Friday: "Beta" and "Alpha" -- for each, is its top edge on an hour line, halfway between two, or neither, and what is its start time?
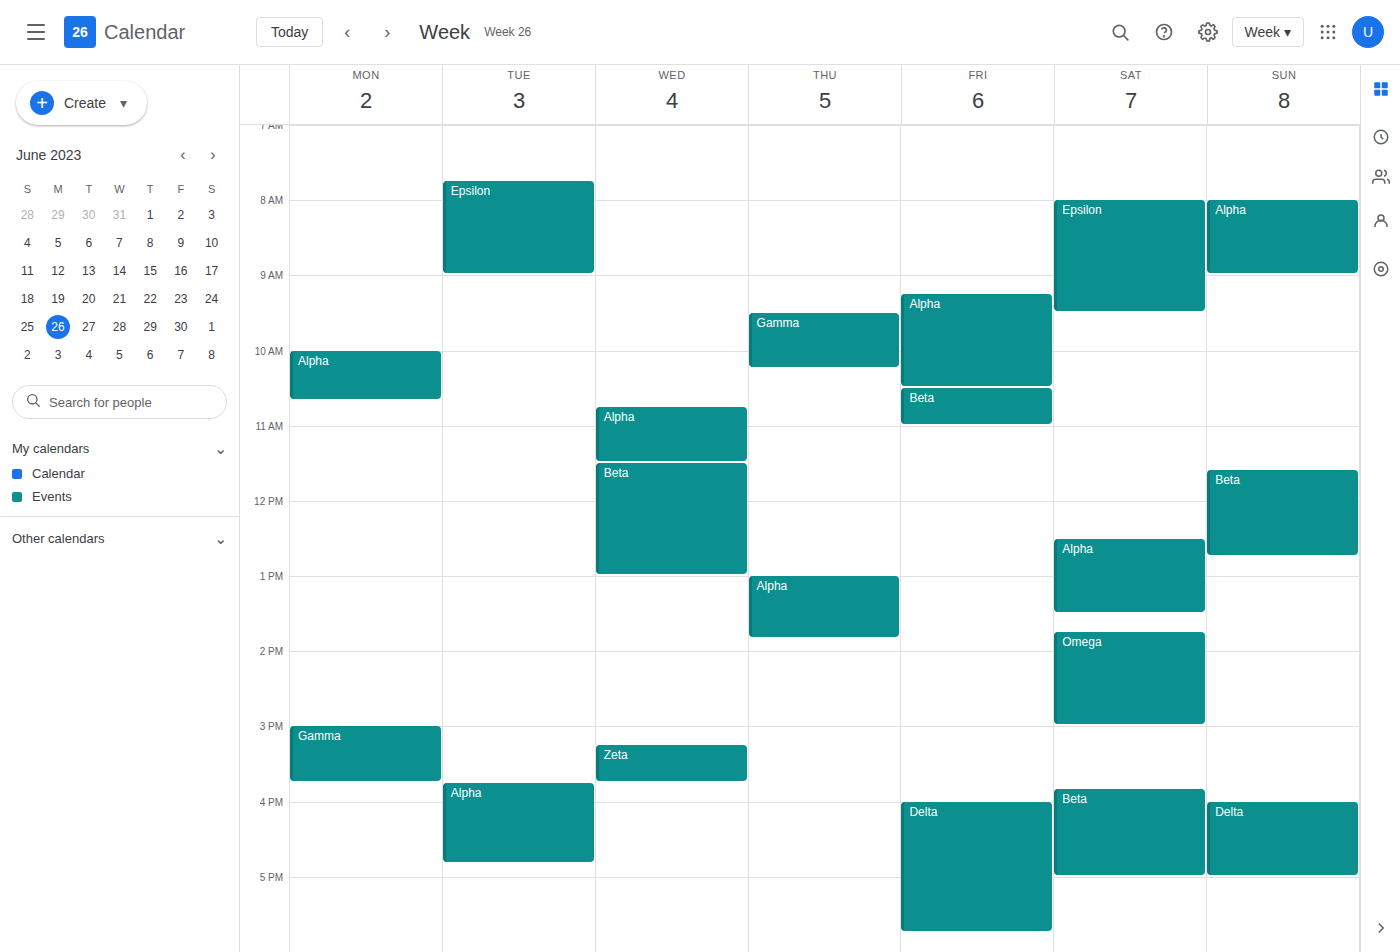
"Beta": 10:30 AM, halfway between the 10 AM and 11 AM lines. "Alpha": 9:15 AM, neither: a quarter of the way from the 9 AM line to the 10 AM line.